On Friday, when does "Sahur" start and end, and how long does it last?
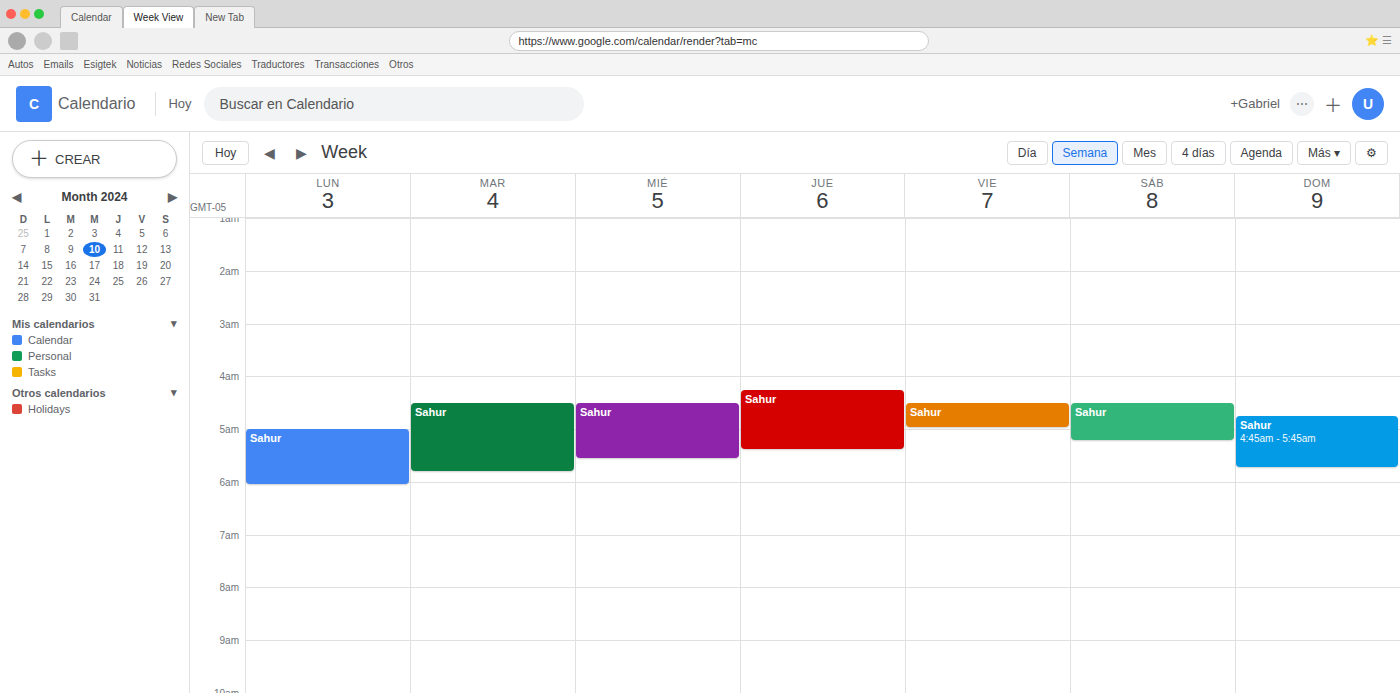
4:30 AM to 5:00 AM, 30 minutes